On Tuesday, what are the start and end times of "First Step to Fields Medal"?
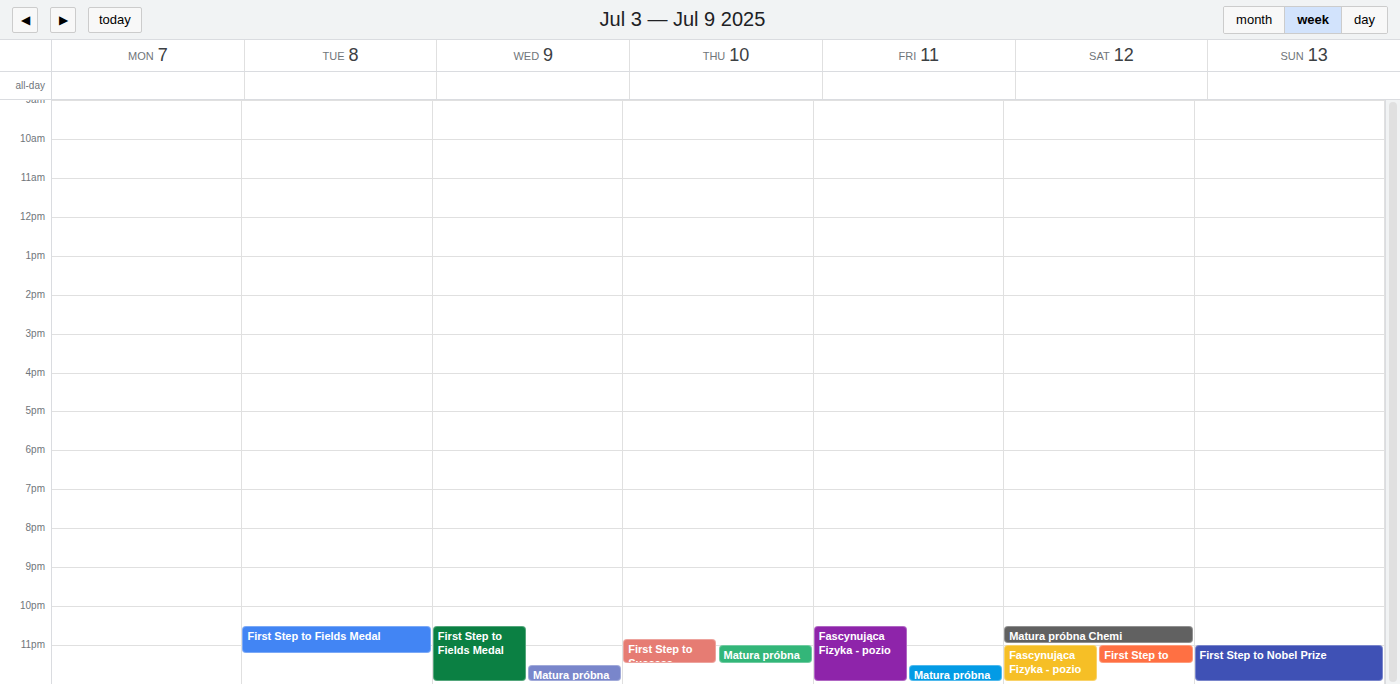
10:30 PM to 11:15 PM